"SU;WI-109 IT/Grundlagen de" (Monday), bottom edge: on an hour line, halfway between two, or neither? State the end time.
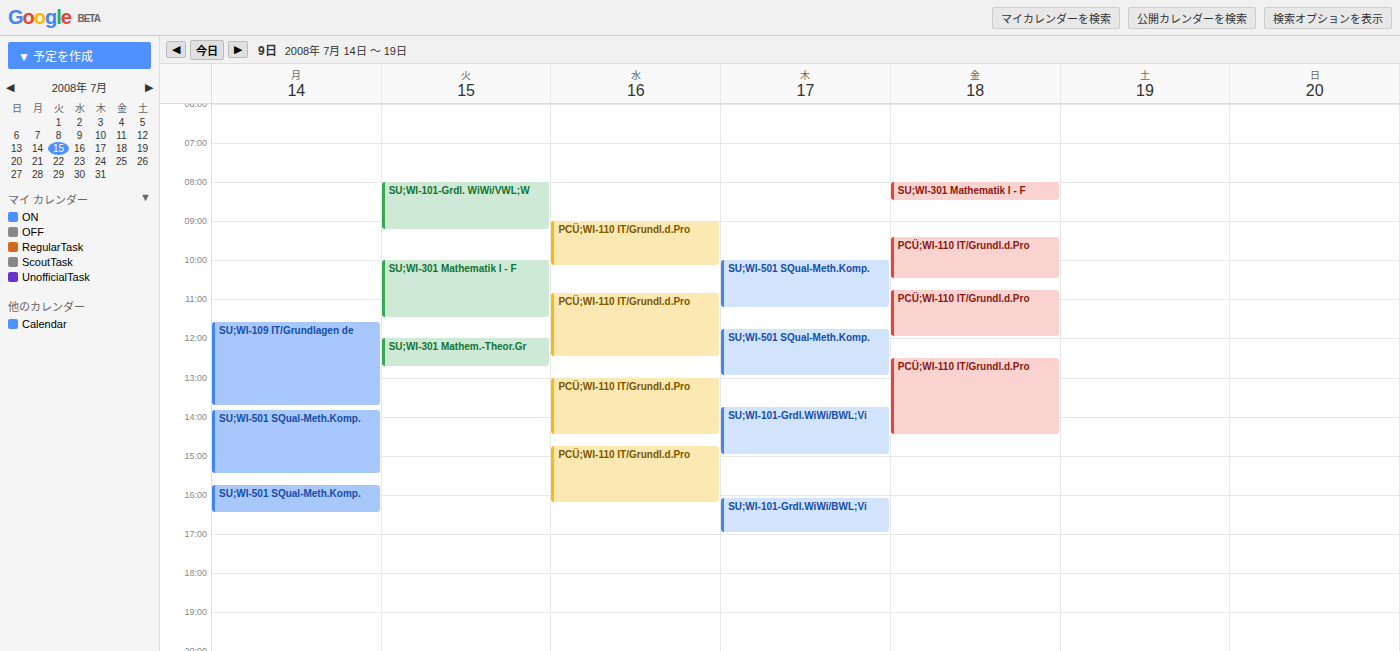
1:45 PM -- neither: three quarters of the way from the 1 PM line to the 2 PM line.